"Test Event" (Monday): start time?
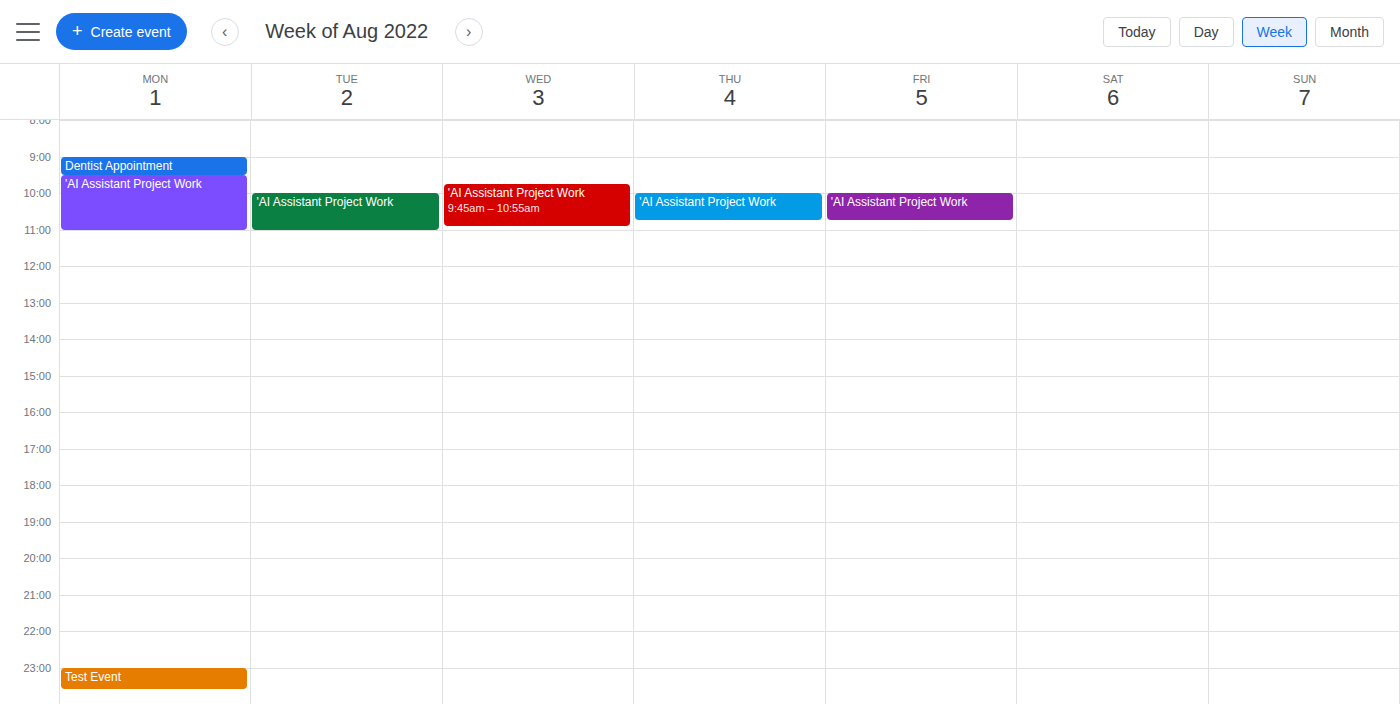
11:00 PM